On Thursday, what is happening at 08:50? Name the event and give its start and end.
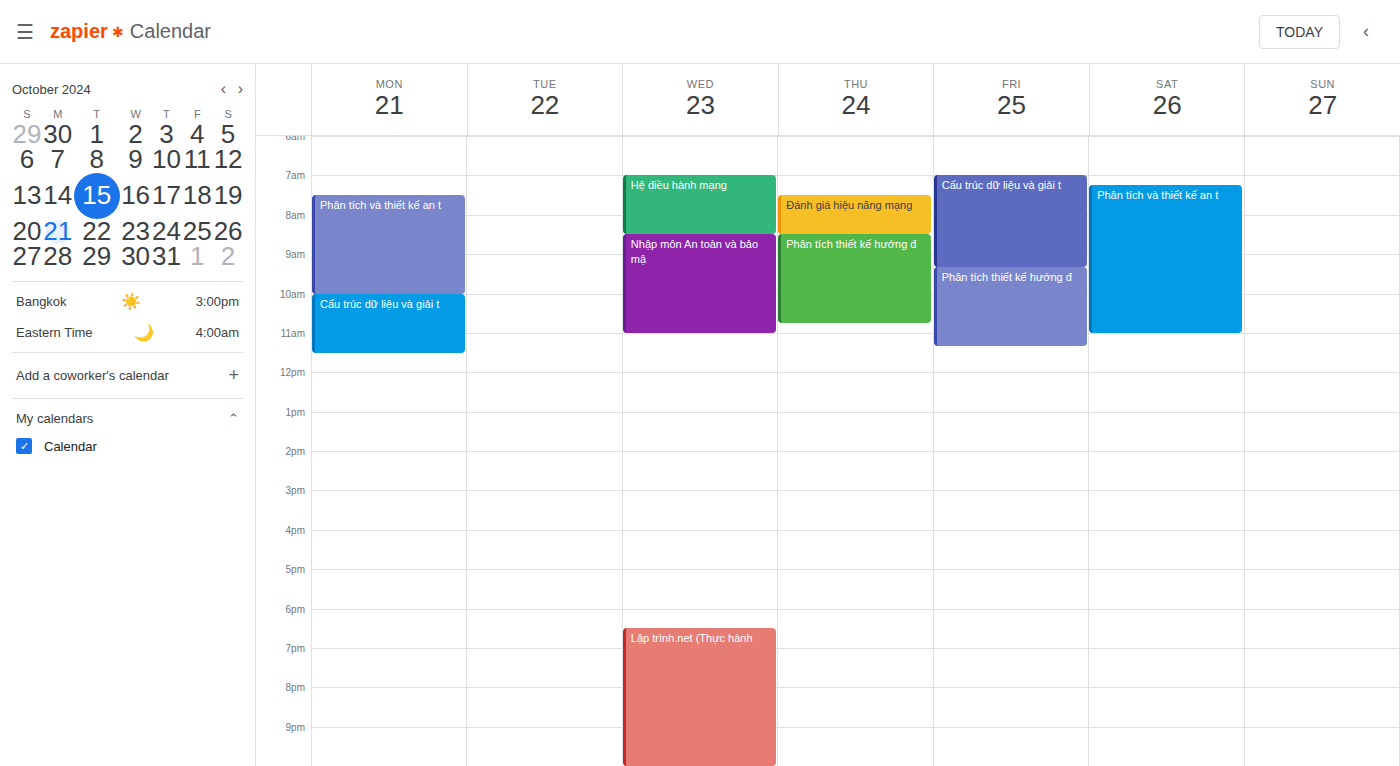
"Phân tích thiết kế hướng đ", 08:30 to 10:45